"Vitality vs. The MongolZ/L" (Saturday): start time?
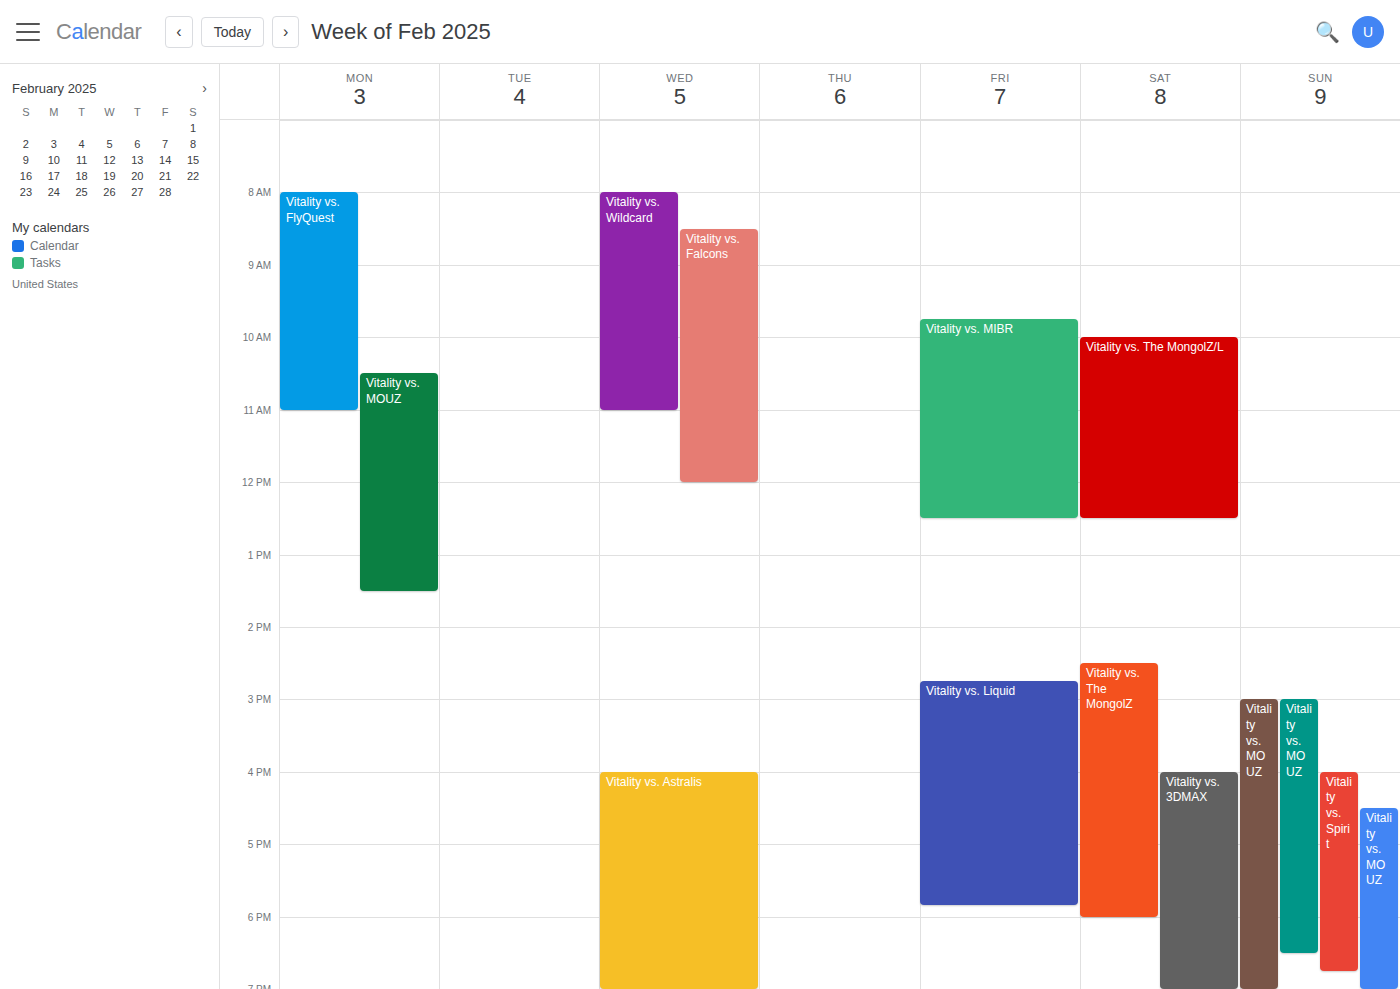
10:00 AM